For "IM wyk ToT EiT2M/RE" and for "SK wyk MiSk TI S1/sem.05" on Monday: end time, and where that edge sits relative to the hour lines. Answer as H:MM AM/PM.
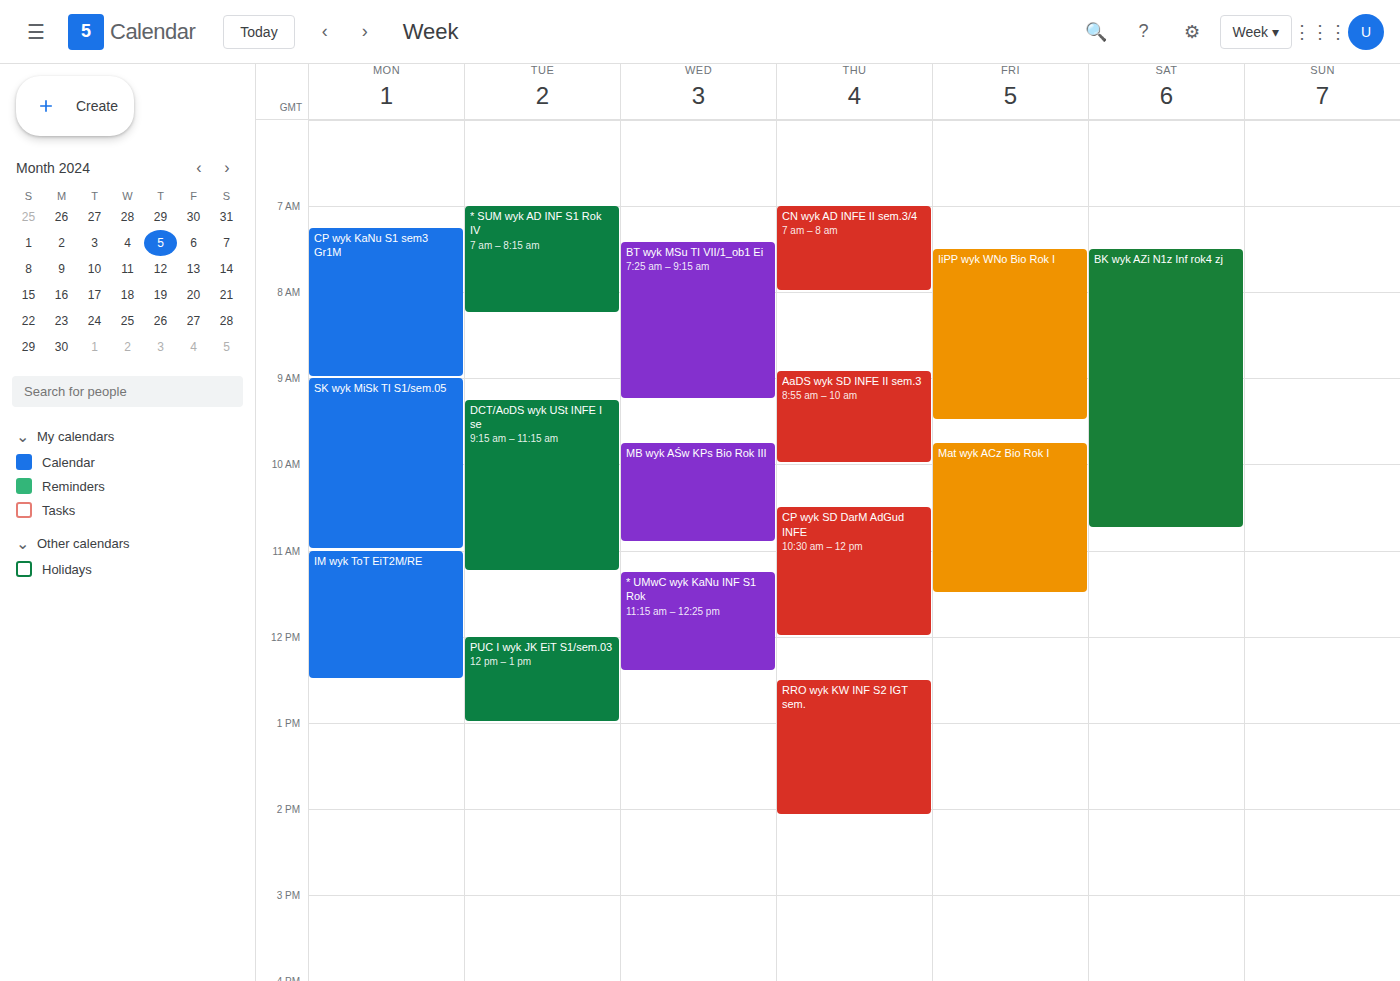
"IM wyk ToT EiT2M/RE": 12:30 PM, halfway between the 12 PM and 1 PM lines. "SK wyk MiSk TI S1/sem.05": 11:00 AM, exactly on the 11 AM line.